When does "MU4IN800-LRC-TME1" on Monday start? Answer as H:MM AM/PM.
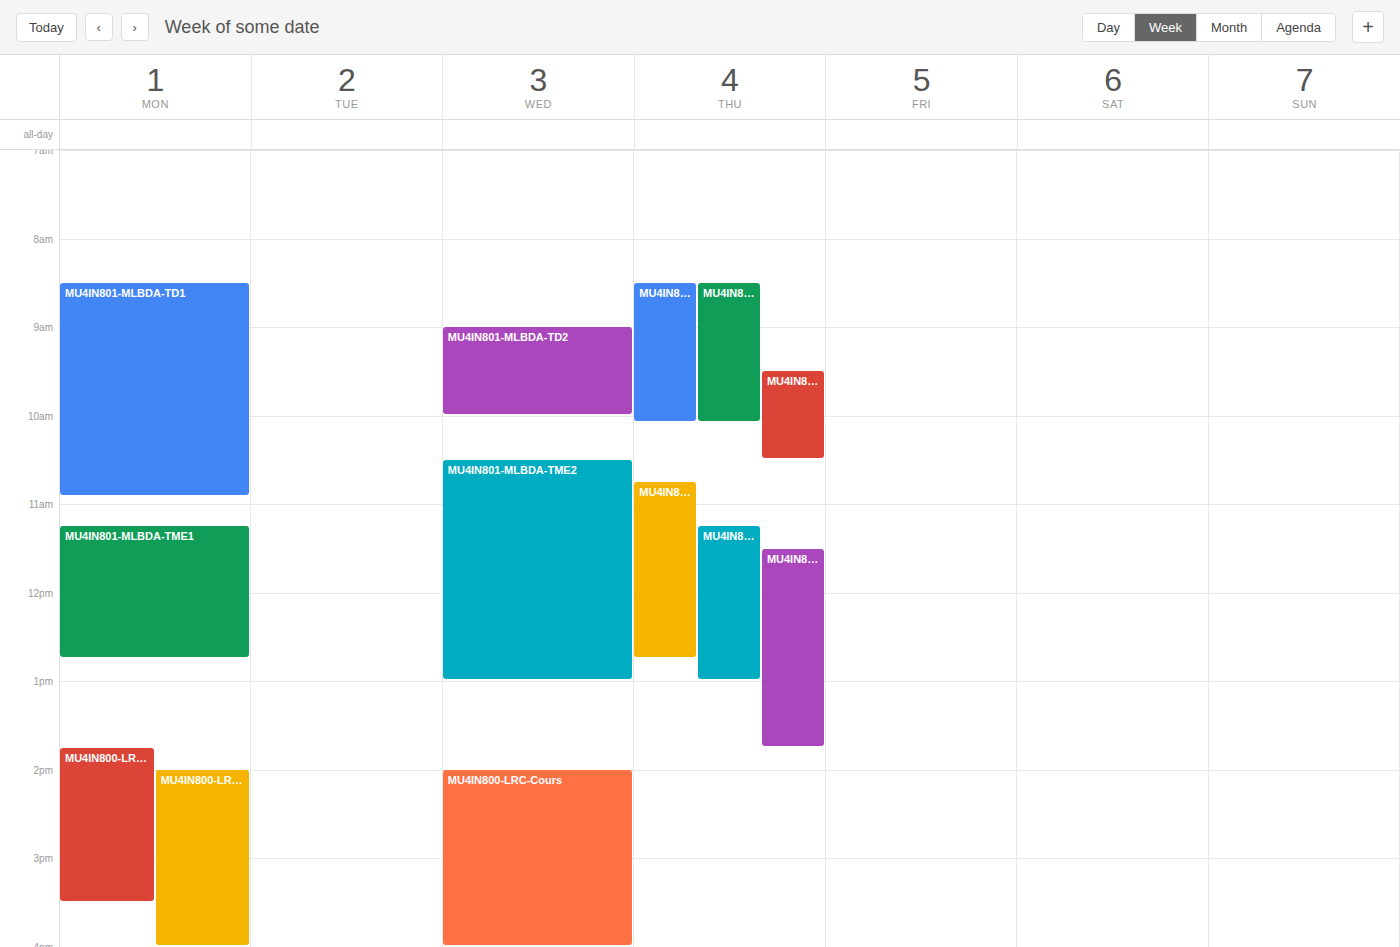
1:45 PM